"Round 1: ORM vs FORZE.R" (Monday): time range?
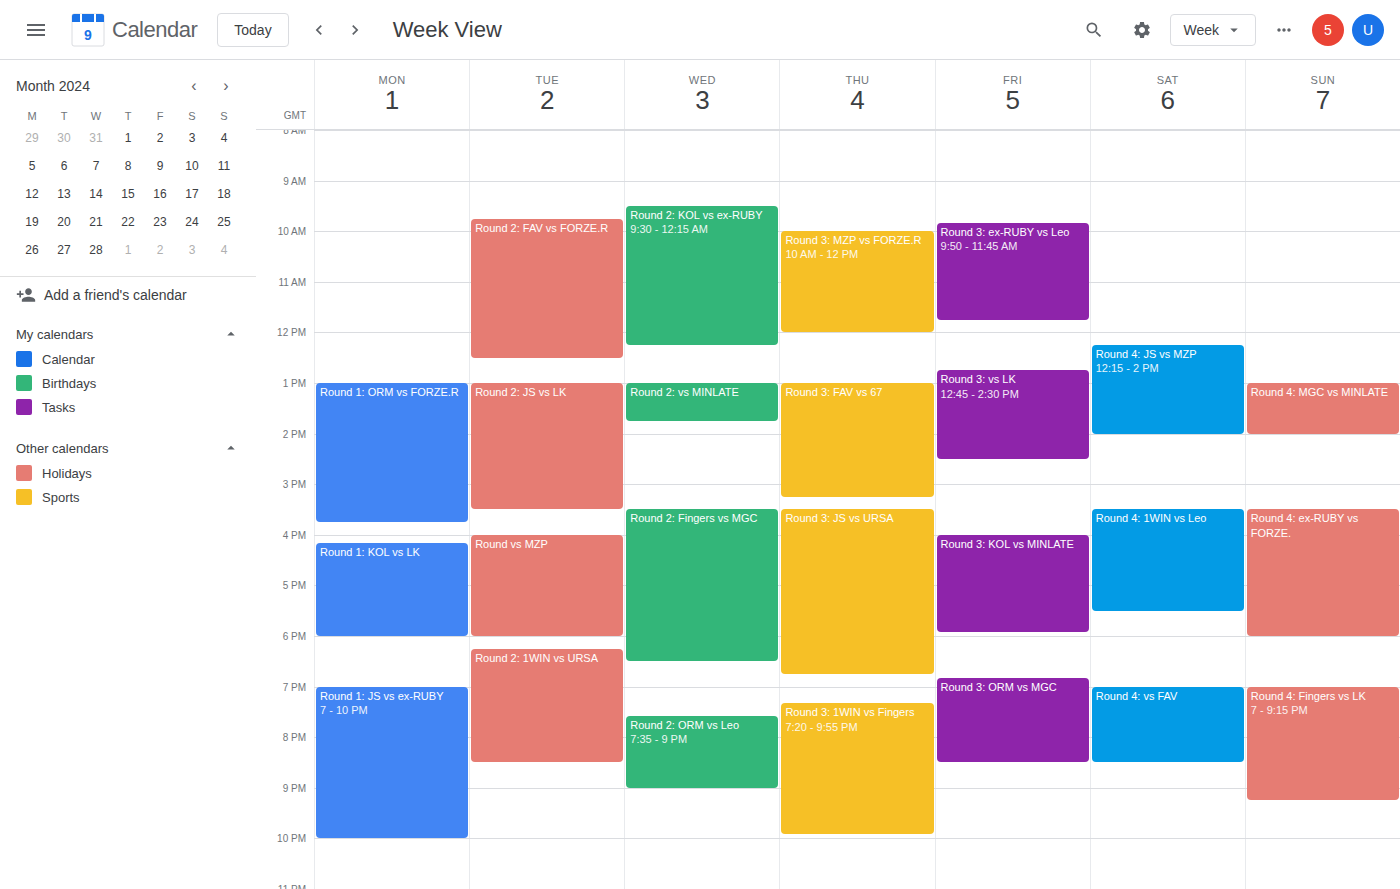
1:00 PM to 3:45 PM